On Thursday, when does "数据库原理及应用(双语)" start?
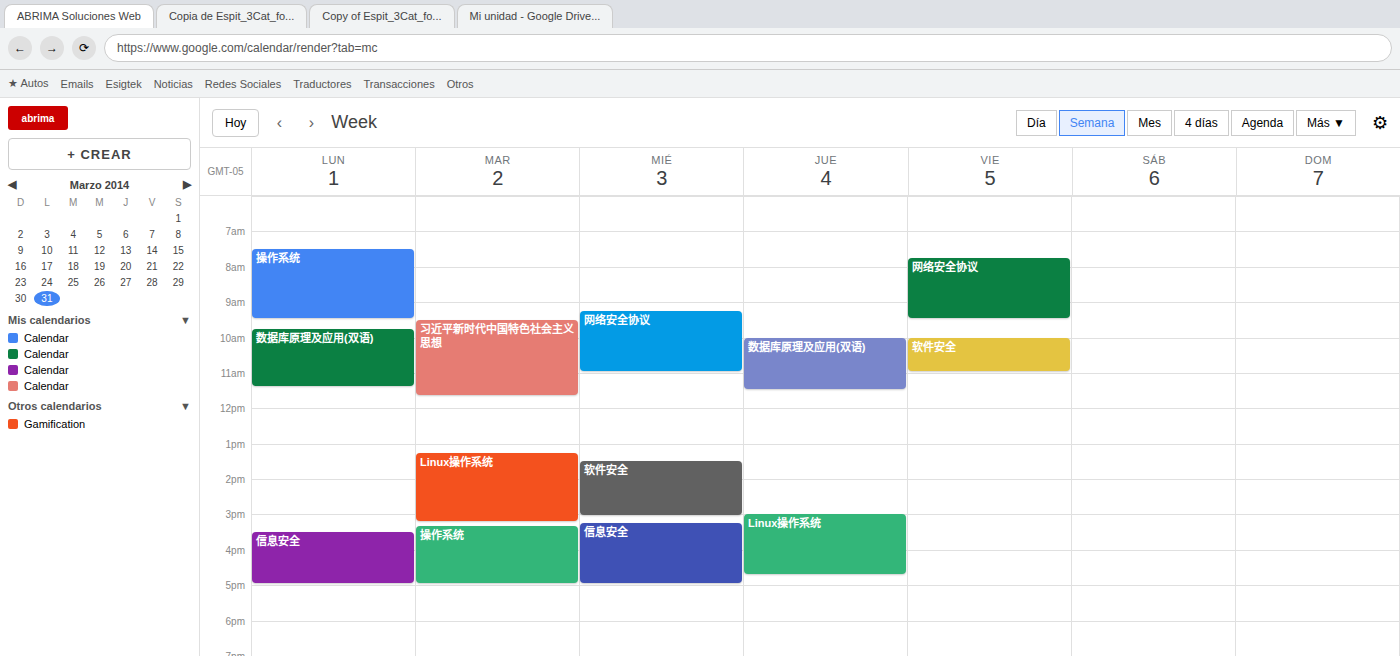
10:00 AM